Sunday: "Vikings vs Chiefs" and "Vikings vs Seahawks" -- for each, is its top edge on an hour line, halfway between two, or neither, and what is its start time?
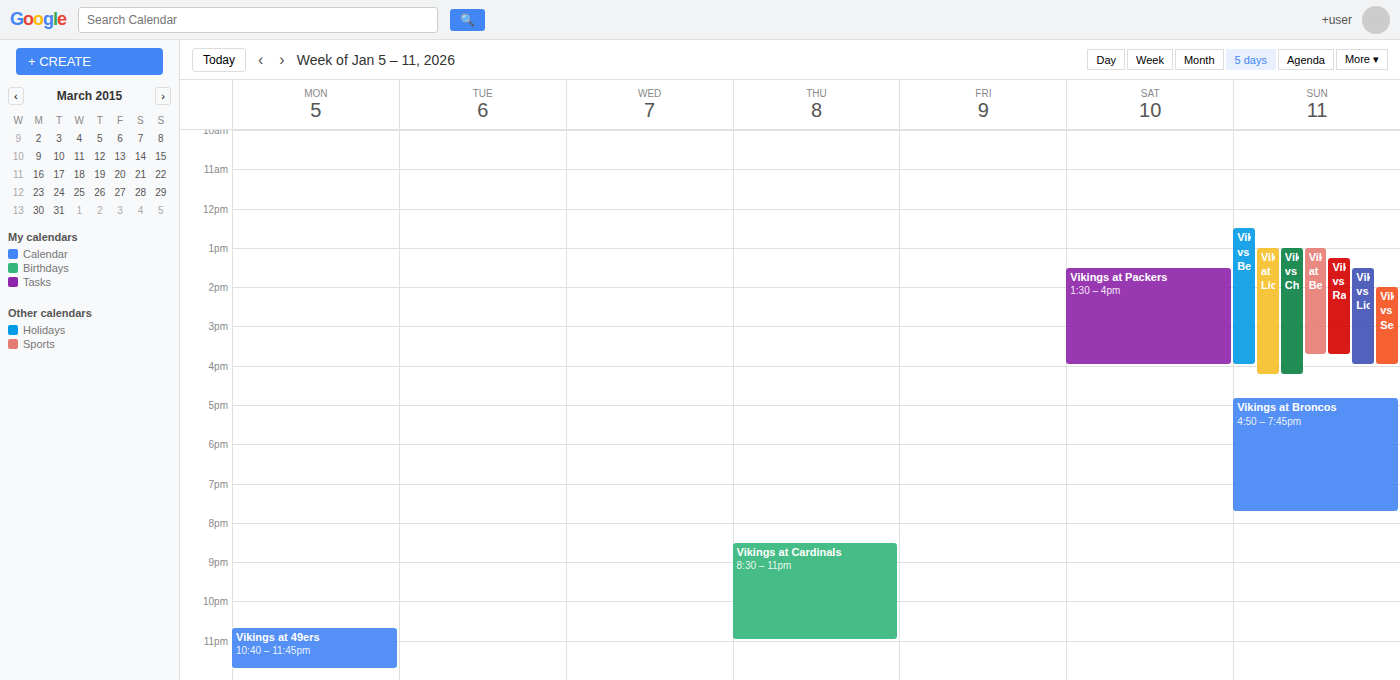
"Vikings vs Chiefs": 1:00 PM, exactly on the 1 PM line. "Vikings vs Seahawks": 2:00 PM, exactly on the 2 PM line.